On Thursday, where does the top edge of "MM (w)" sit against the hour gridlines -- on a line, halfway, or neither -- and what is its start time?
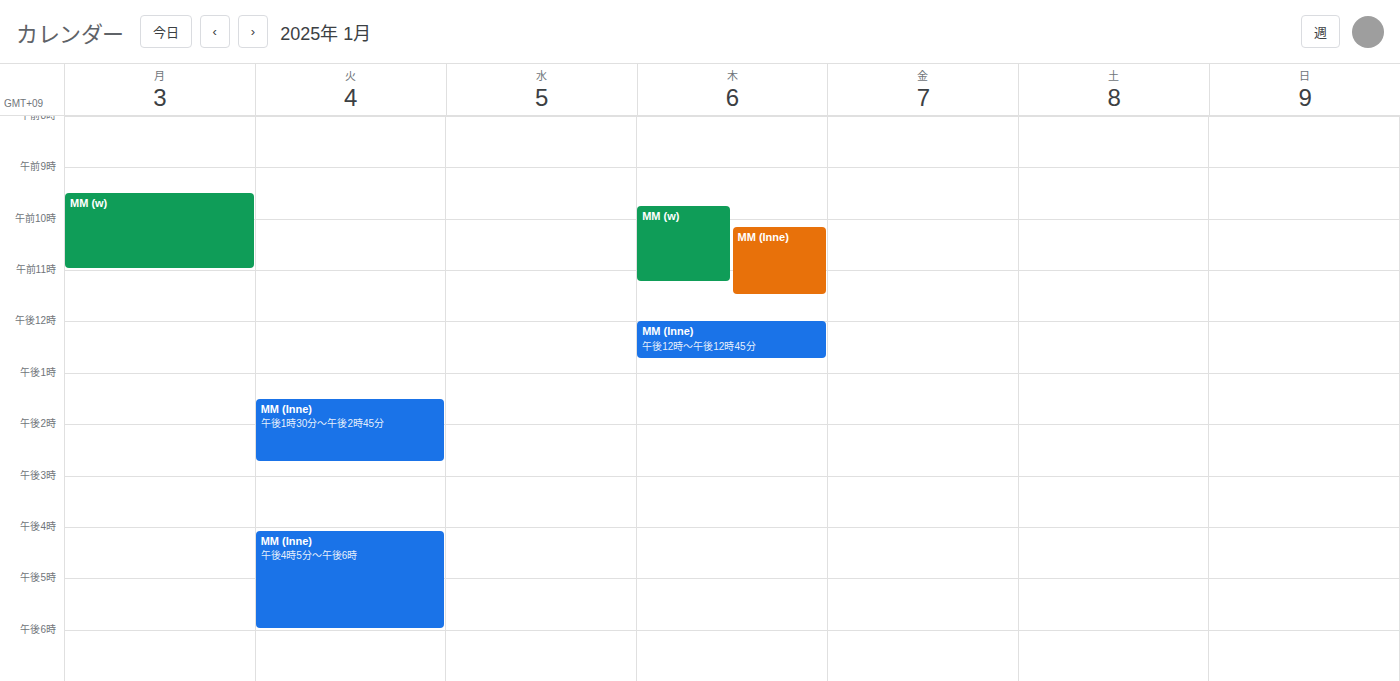
9:45 AM -- neither: three quarters of the way from the 9 AM line to the 10 AM line.